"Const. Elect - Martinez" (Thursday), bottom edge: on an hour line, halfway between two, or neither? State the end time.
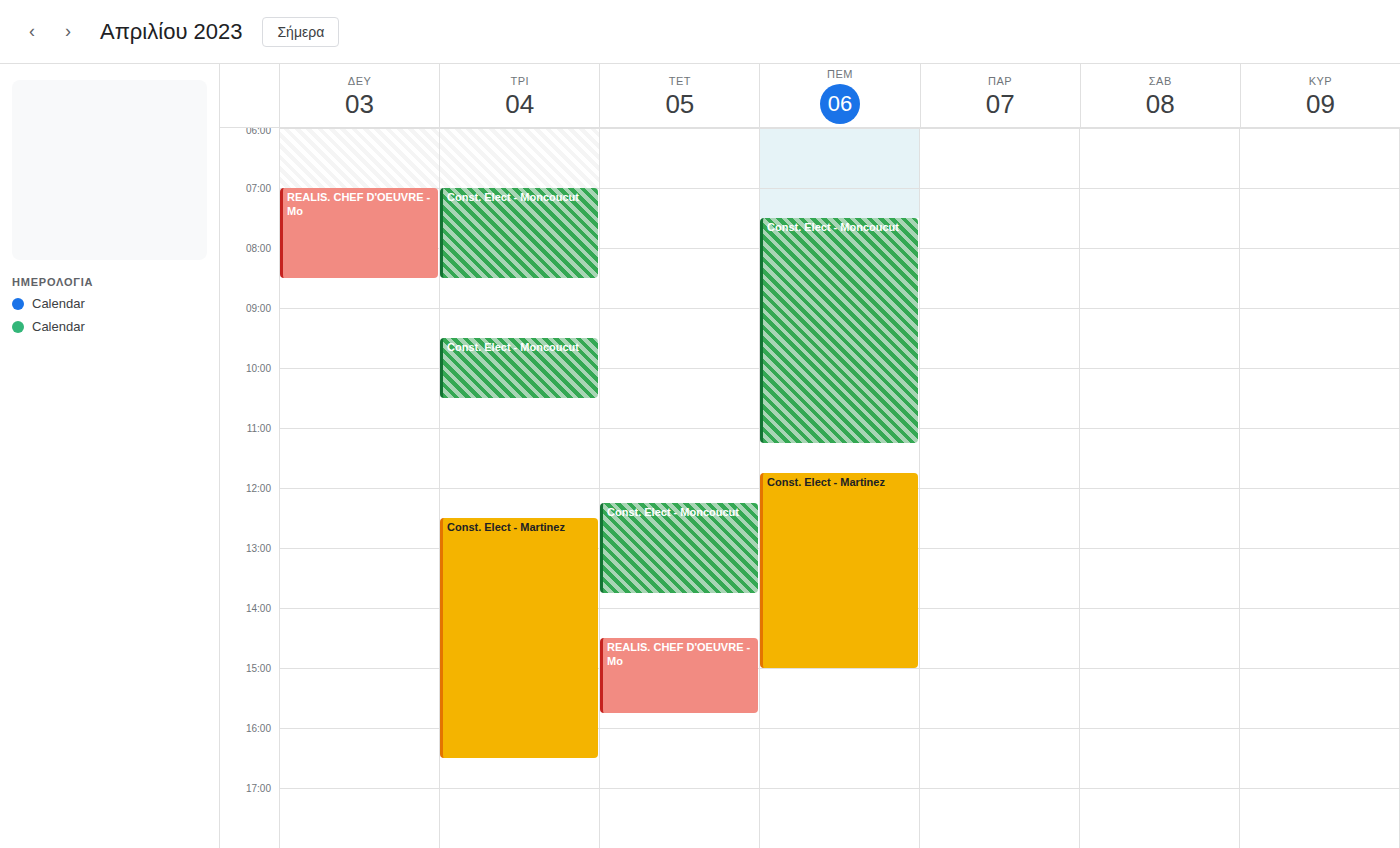
3:00 PM -- exactly on the 3 PM line.